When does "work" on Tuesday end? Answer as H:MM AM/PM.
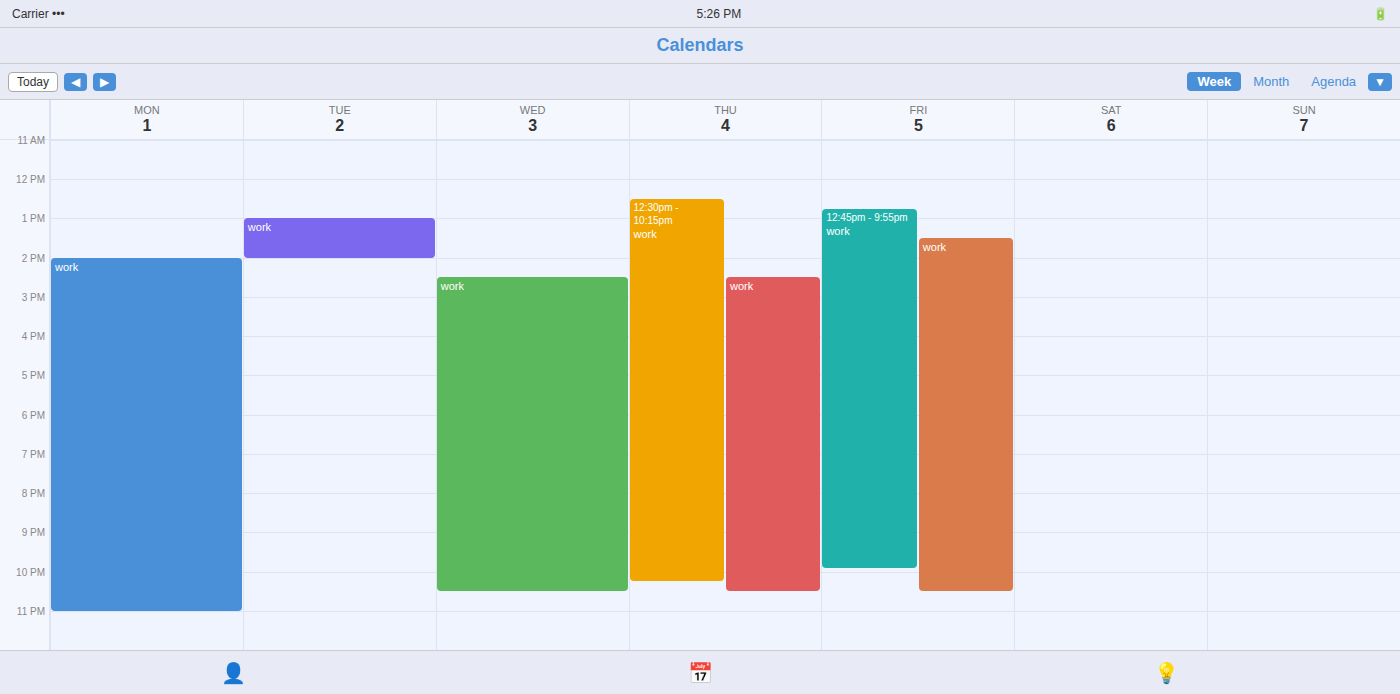
2:00 PM